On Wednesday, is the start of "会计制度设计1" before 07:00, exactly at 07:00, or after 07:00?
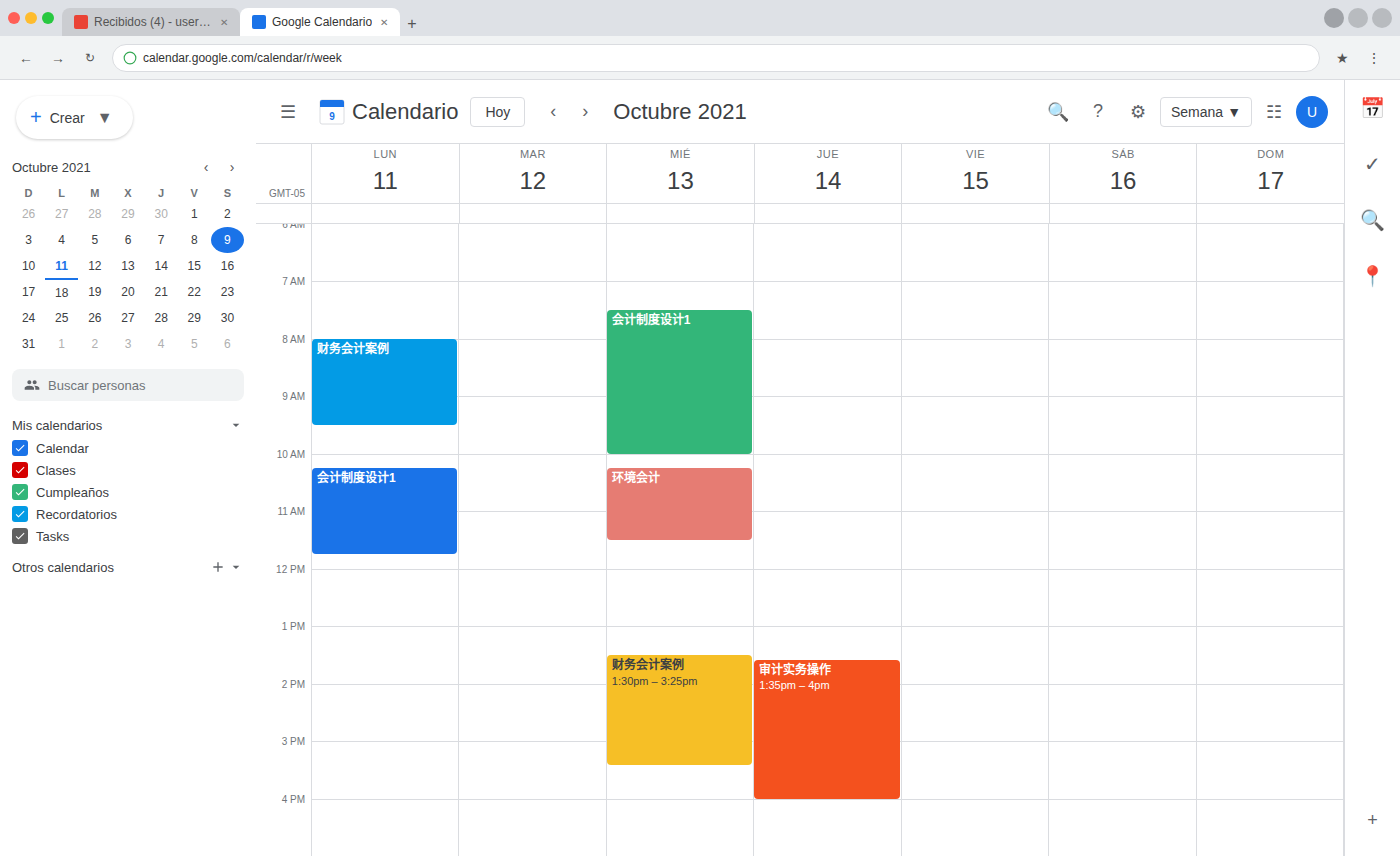
07:30 -- after 07:00, 30 minutes below the 07:00 line.